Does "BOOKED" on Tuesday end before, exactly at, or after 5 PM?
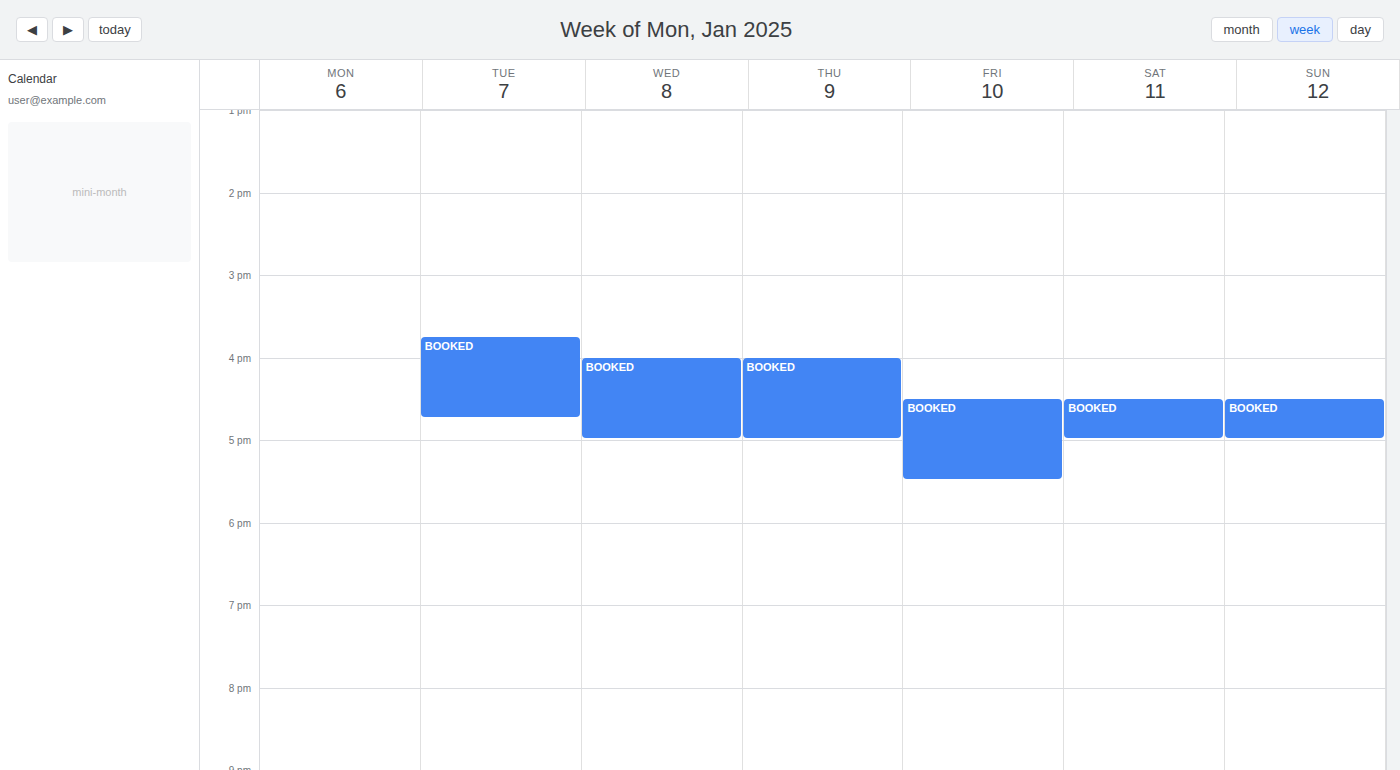
4:45 PM -- before 5 PM, 15 minutes above the 5 PM line.